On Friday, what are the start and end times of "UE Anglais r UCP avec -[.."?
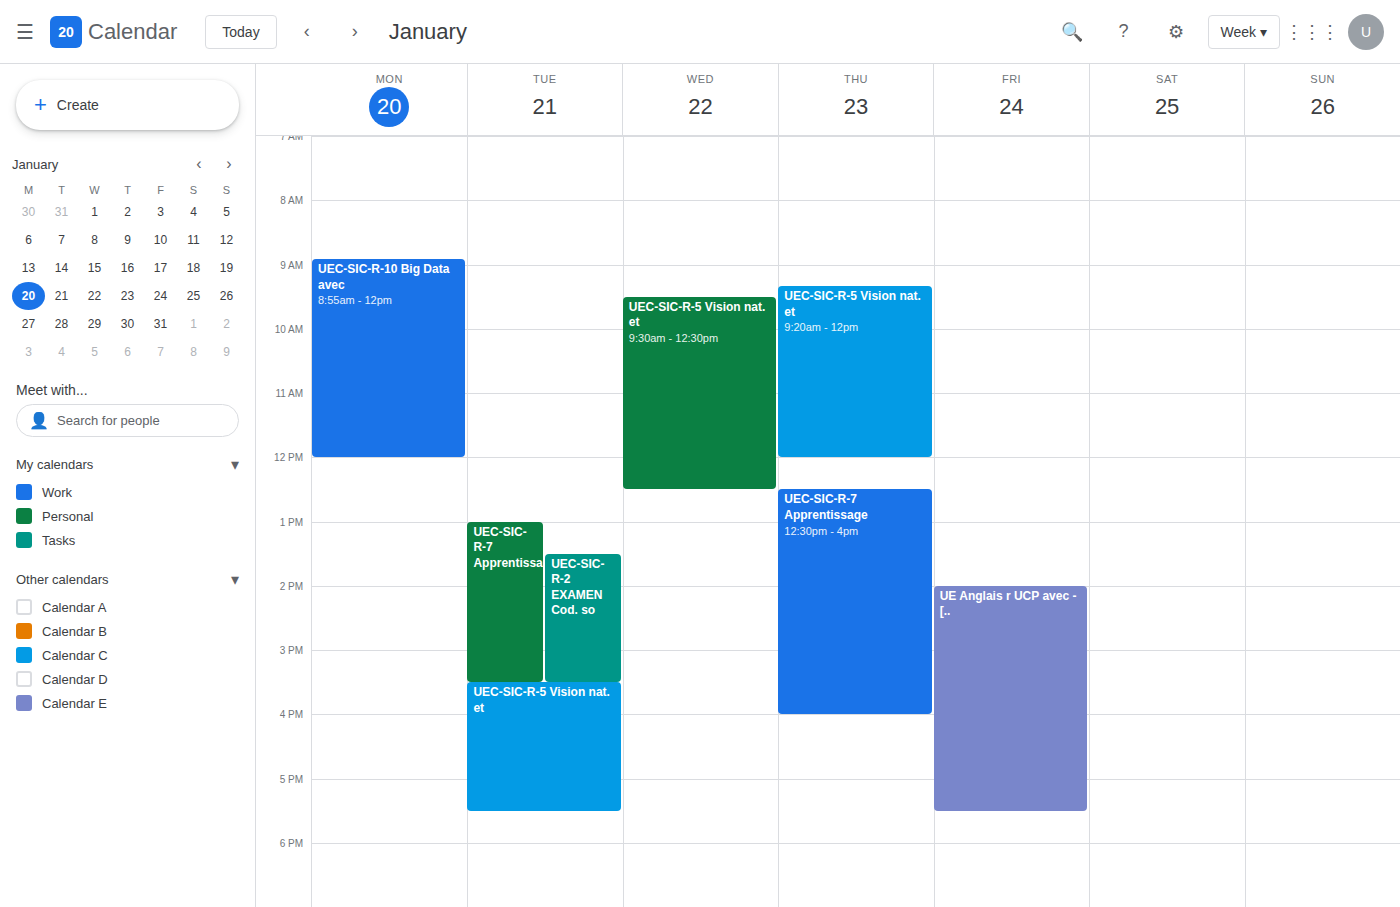
2:00 PM to 5:30 PM